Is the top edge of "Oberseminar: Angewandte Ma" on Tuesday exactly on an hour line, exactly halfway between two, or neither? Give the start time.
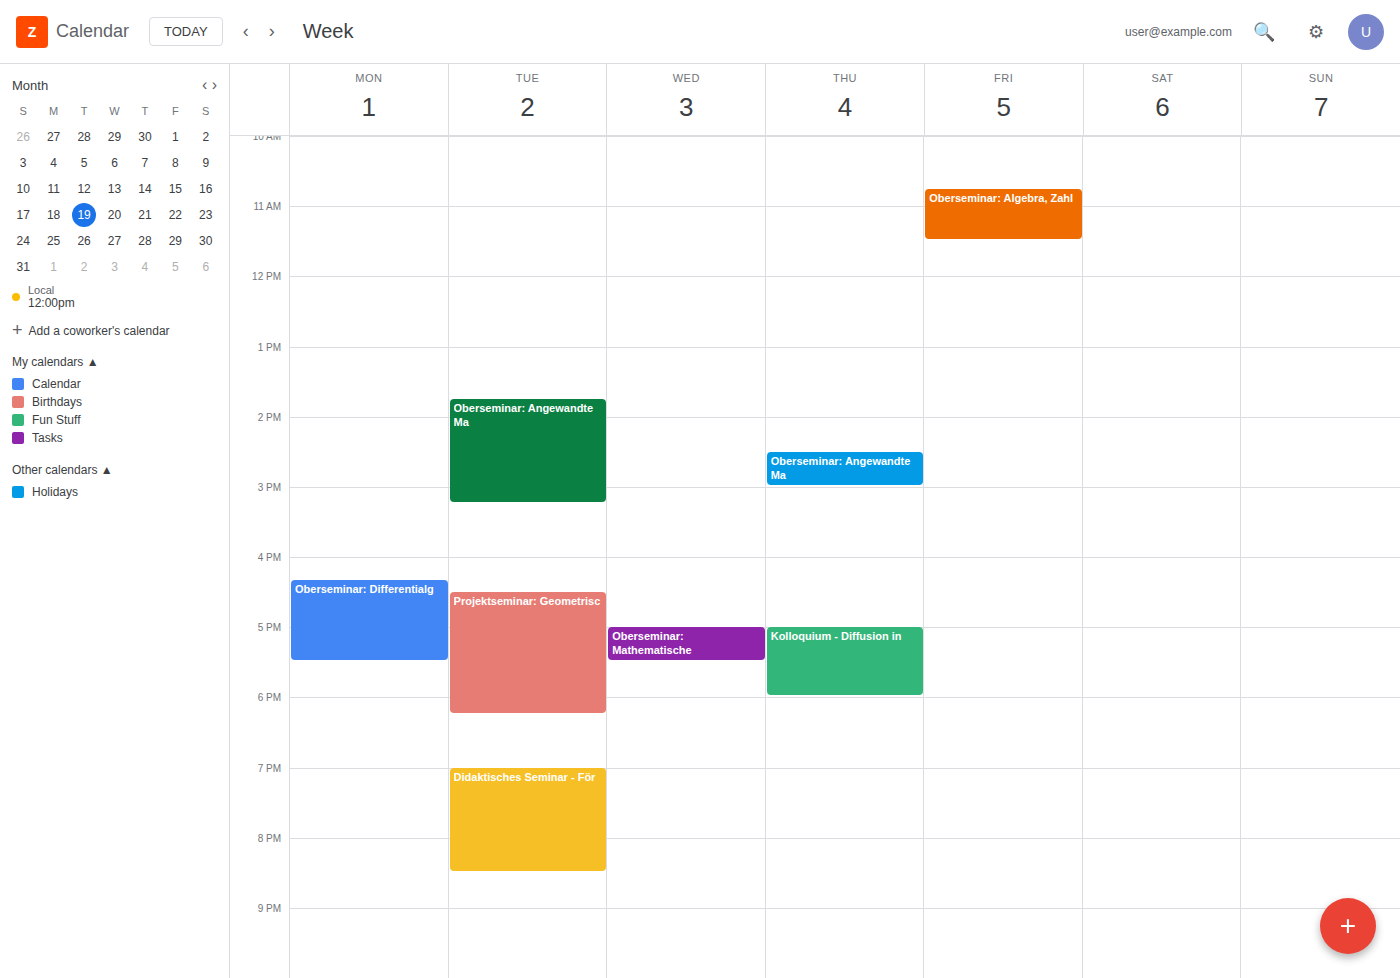
1:45 PM -- neither: three quarters of the way from the 1 PM line to the 2 PM line.